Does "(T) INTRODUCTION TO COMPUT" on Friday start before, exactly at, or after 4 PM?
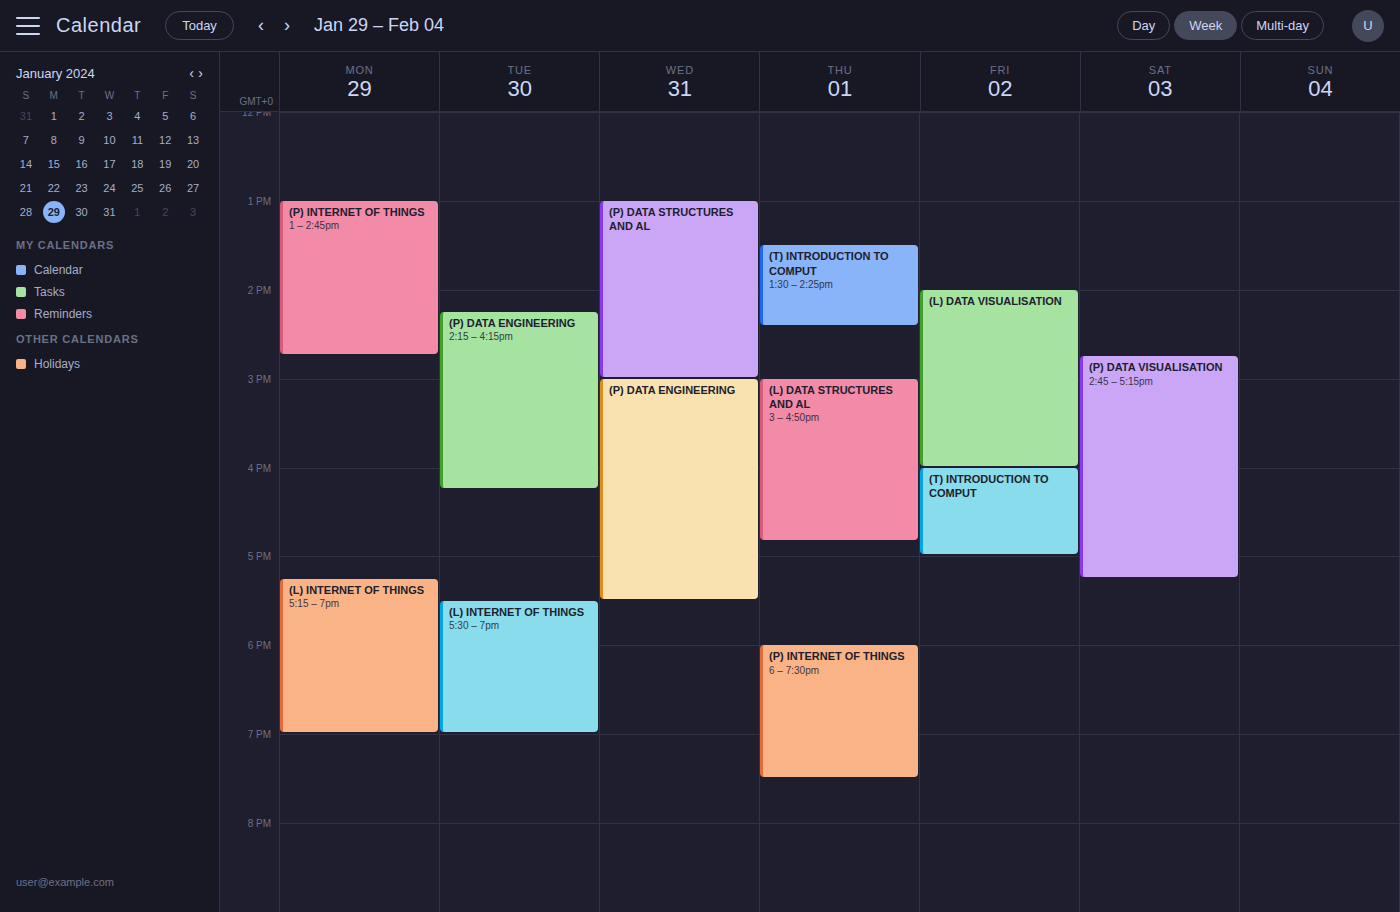
4:00 PM -- exactly at 4 PM, on the 4 PM line.